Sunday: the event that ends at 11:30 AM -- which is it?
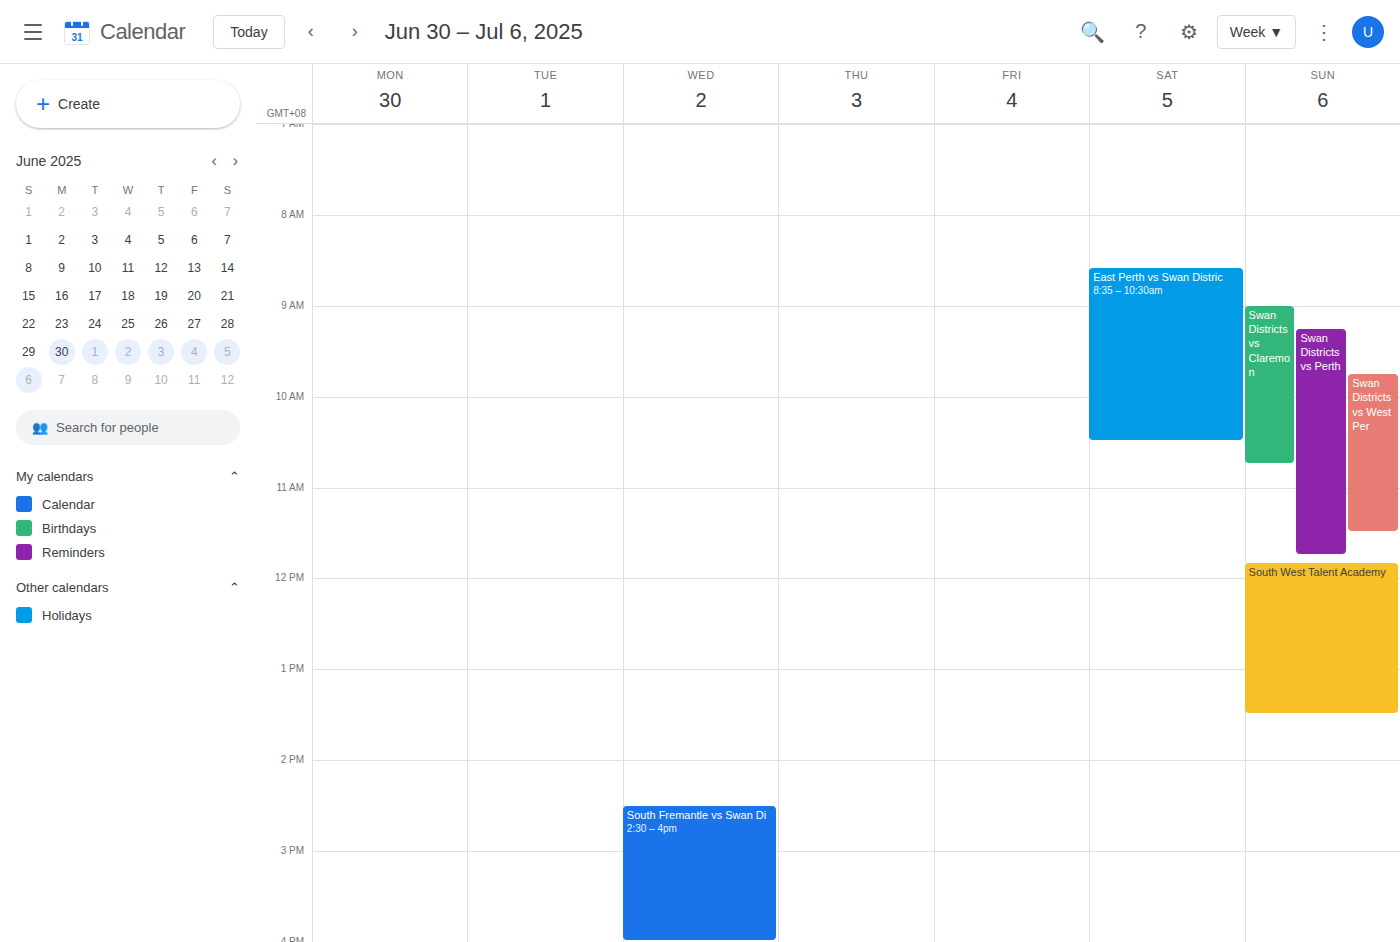
"Swan Districts vs West Per"